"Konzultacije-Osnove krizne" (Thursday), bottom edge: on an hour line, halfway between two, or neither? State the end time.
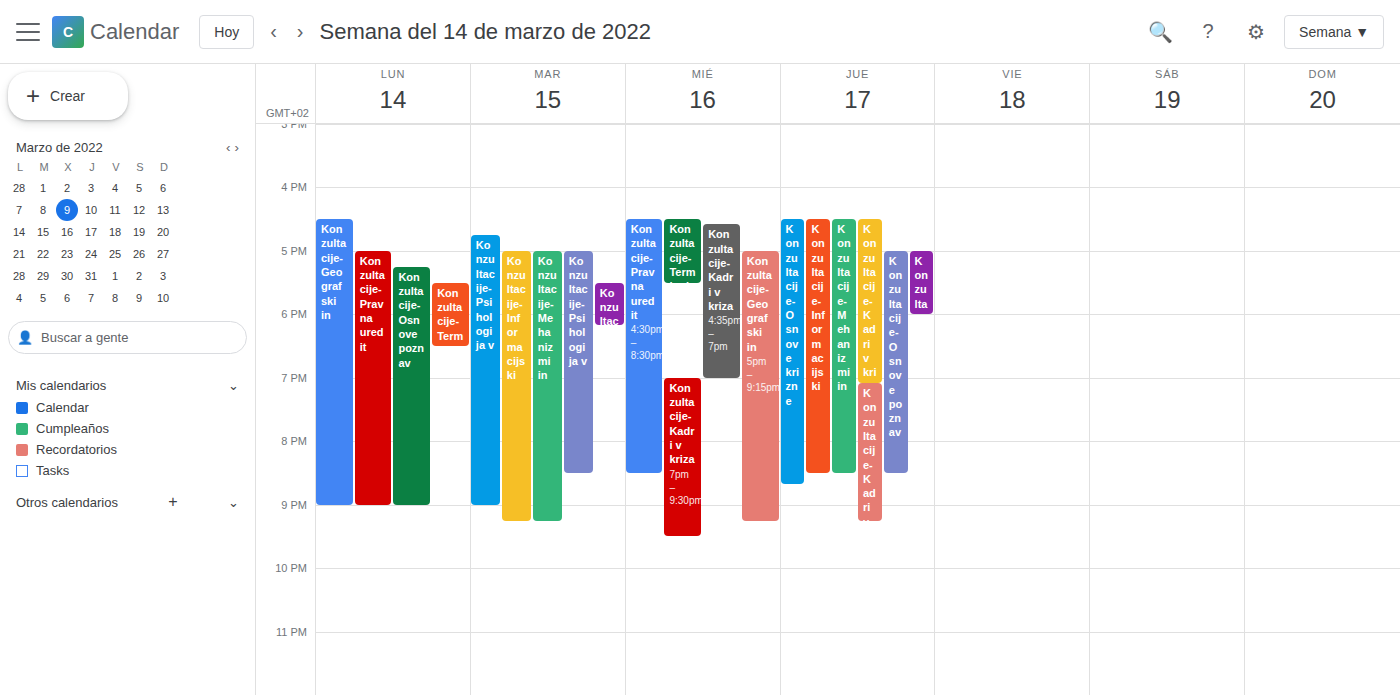
8:40 PM -- neither: 40 minutes below the 8 PM line and 20 minutes above the 9 PM line.